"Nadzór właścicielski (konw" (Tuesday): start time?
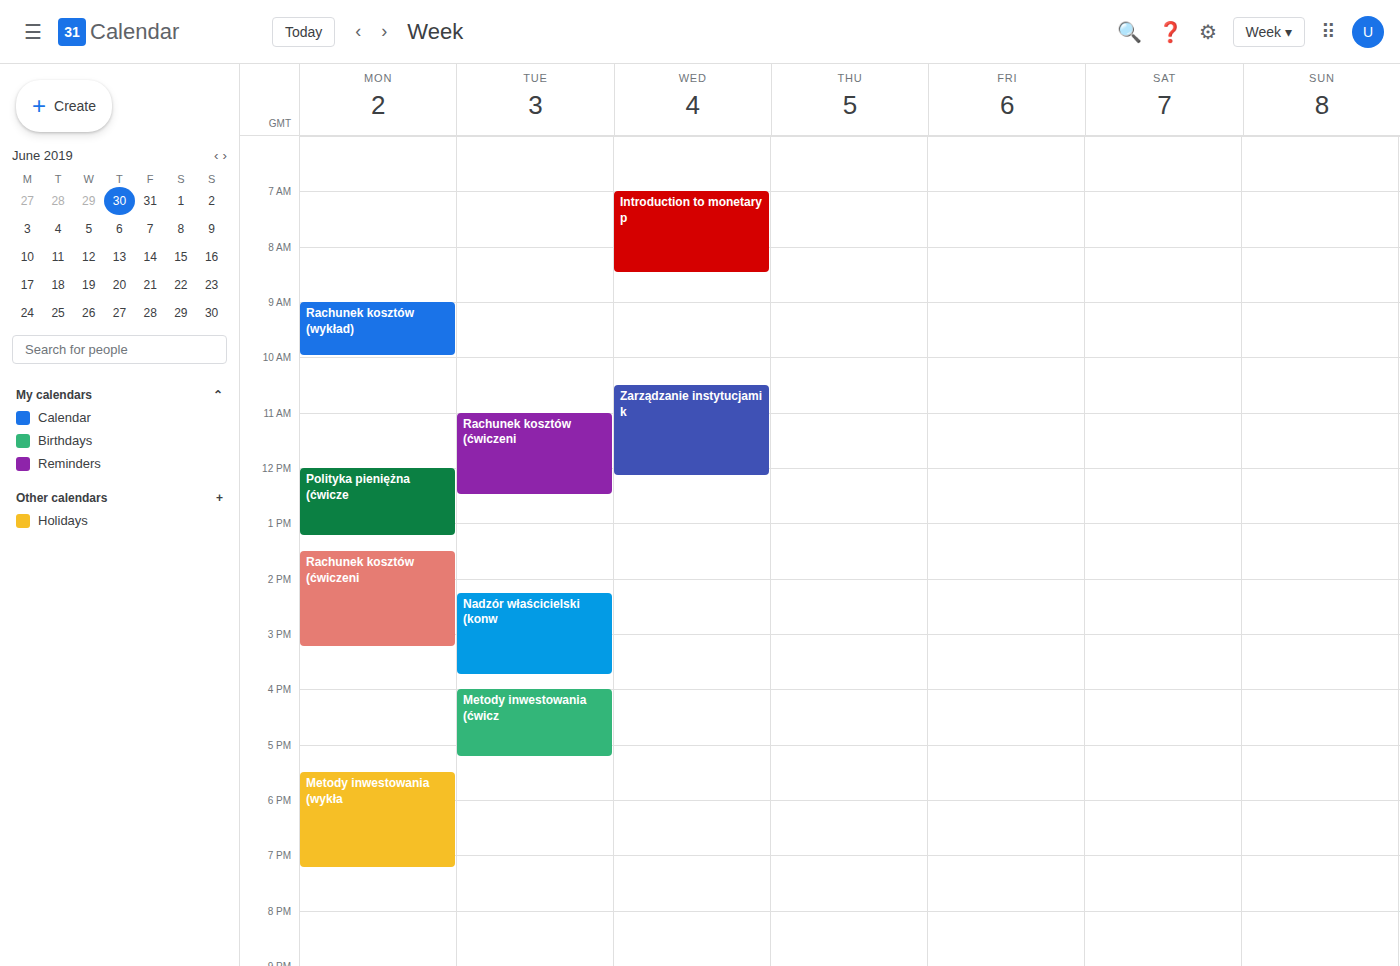
2:15 PM